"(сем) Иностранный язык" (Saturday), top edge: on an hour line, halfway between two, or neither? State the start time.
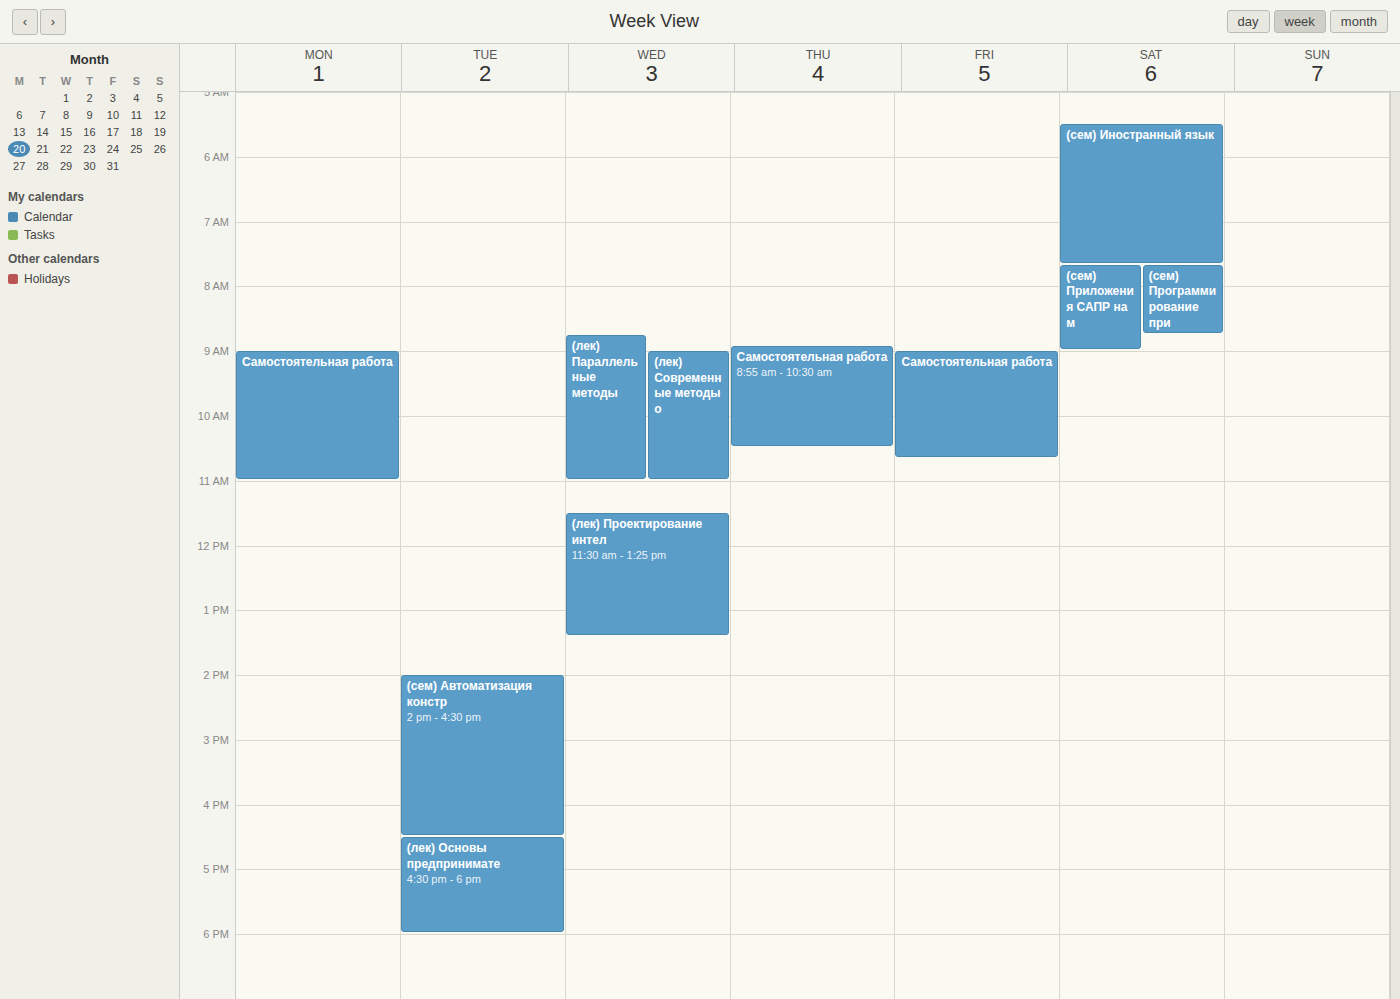
5:30 AM -- halfway between the 5 AM and 6 AM lines.